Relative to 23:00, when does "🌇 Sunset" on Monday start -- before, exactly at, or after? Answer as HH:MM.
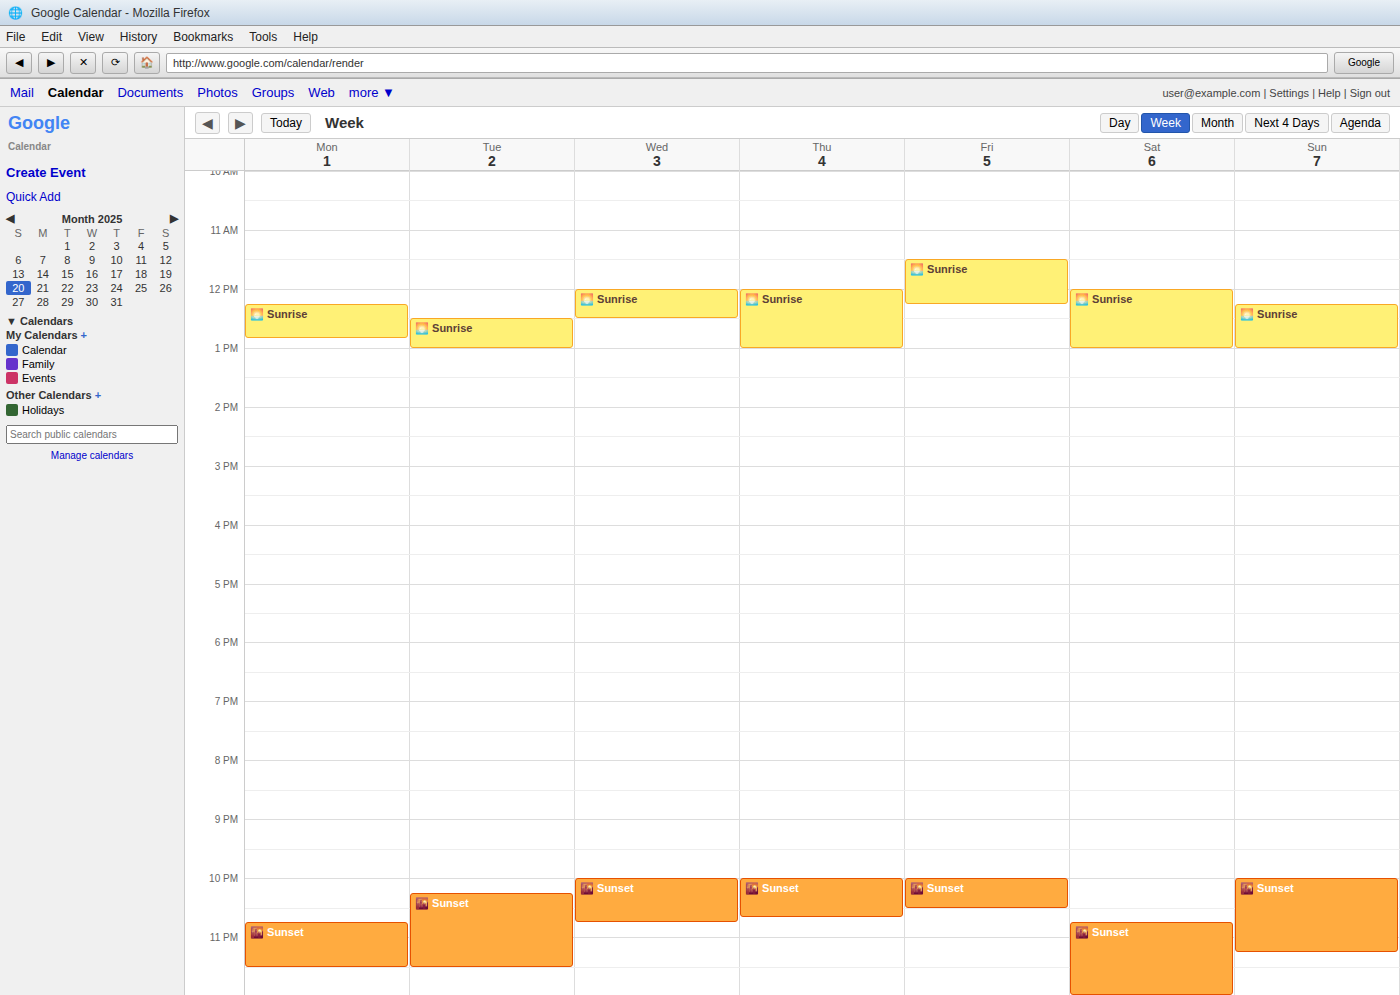
22:45 -- before 23:00, 15 minutes above the 23:00 line.